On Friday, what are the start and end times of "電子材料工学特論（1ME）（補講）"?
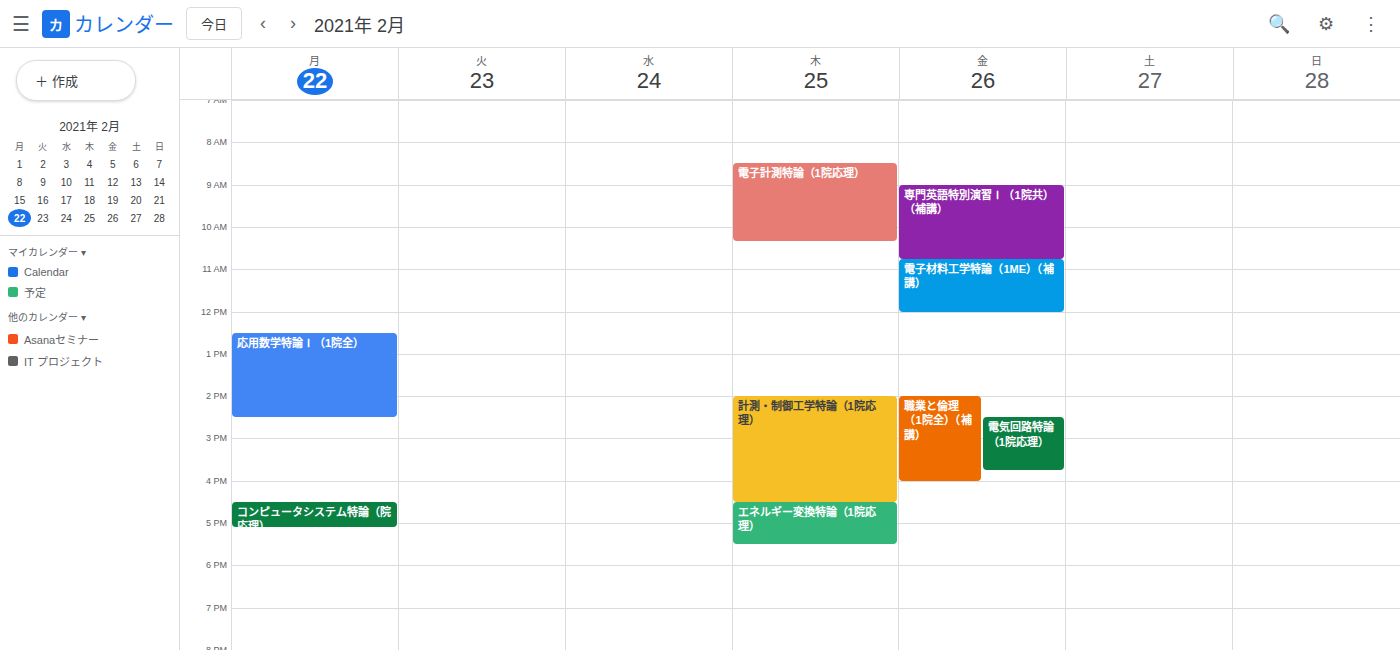
10:45 AM to 12:00 PM